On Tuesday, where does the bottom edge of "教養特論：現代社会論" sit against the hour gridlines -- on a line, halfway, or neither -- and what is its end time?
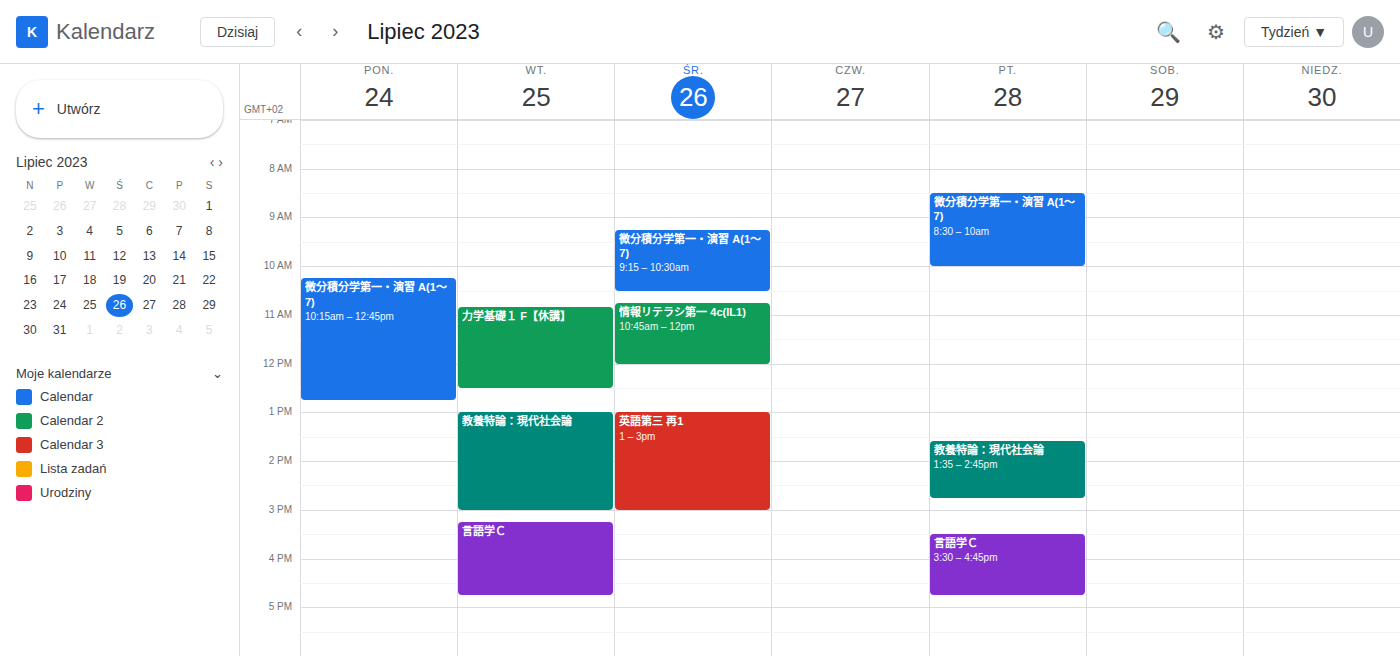
15:00 -- exactly on the 15:00 line.